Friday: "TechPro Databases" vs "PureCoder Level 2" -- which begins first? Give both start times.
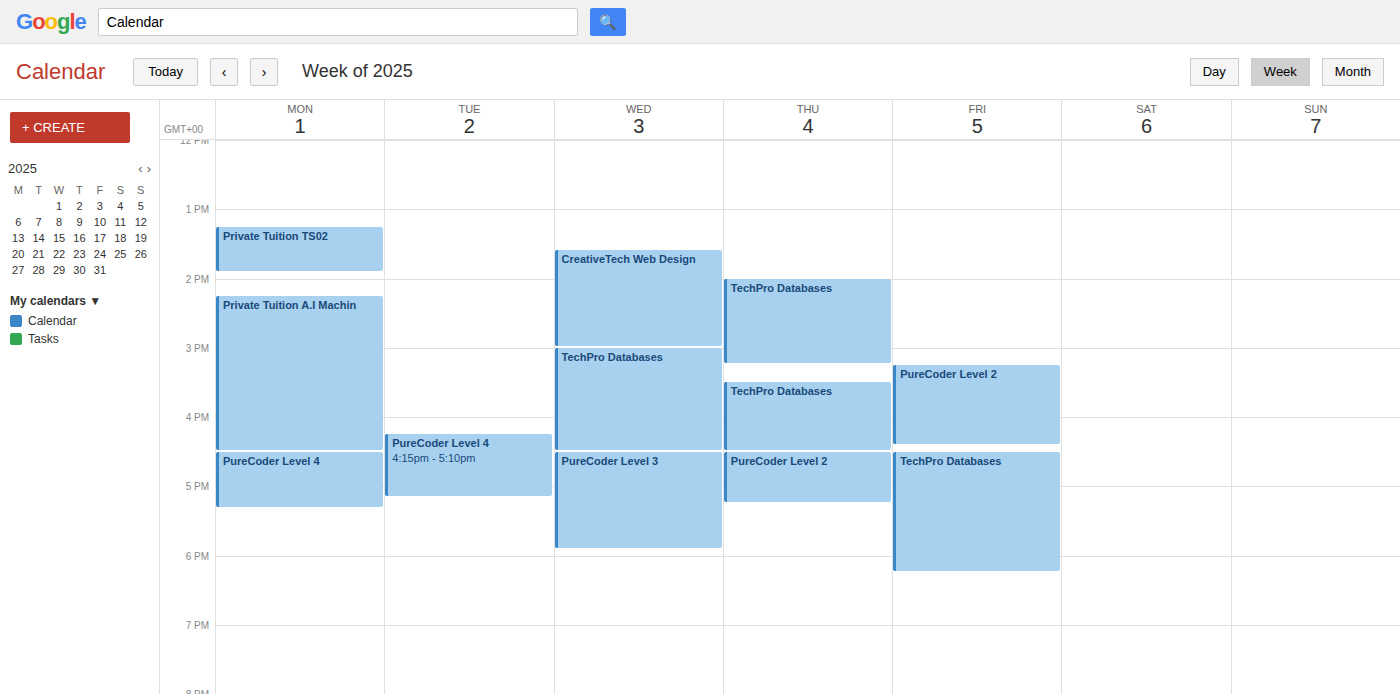
"PureCoder Level 2" 3:15 PM; "TechPro Databases" 4:30 PM.